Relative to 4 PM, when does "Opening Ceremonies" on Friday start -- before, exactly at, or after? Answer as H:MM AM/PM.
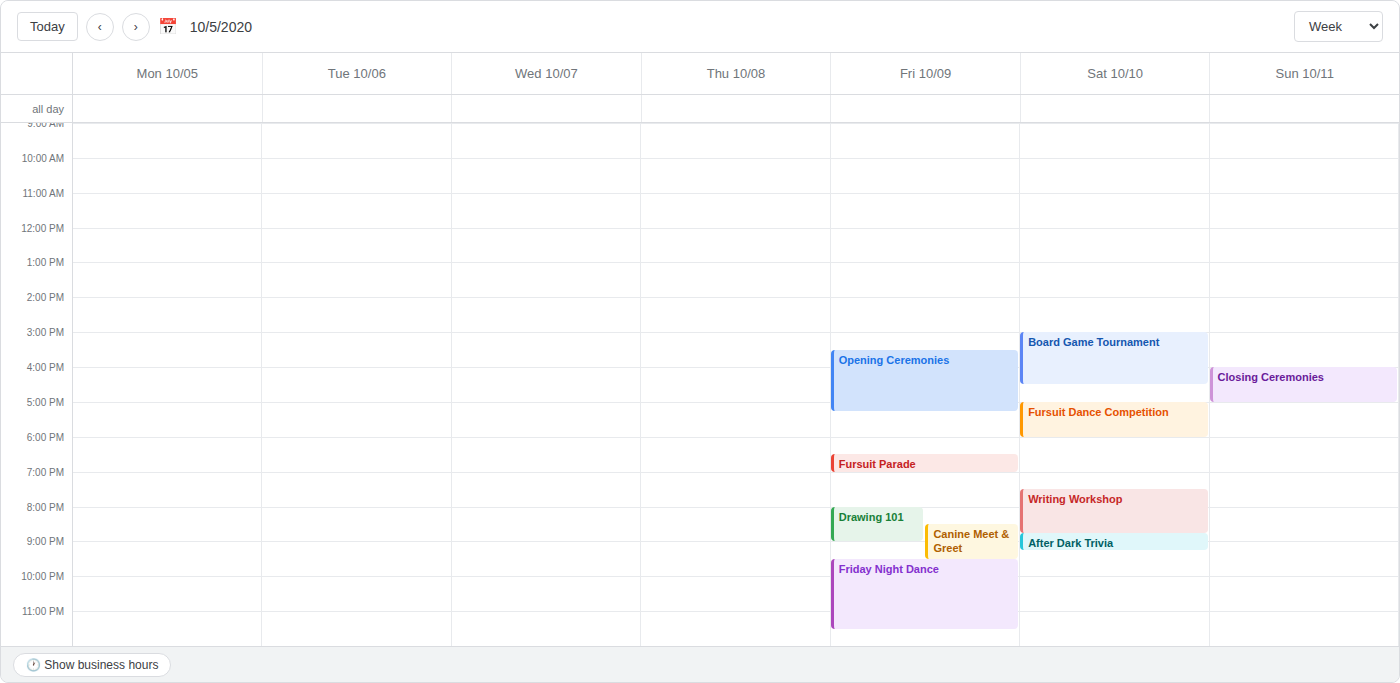
3:30 PM -- before 4 PM, 30 minutes above the 4 PM line.